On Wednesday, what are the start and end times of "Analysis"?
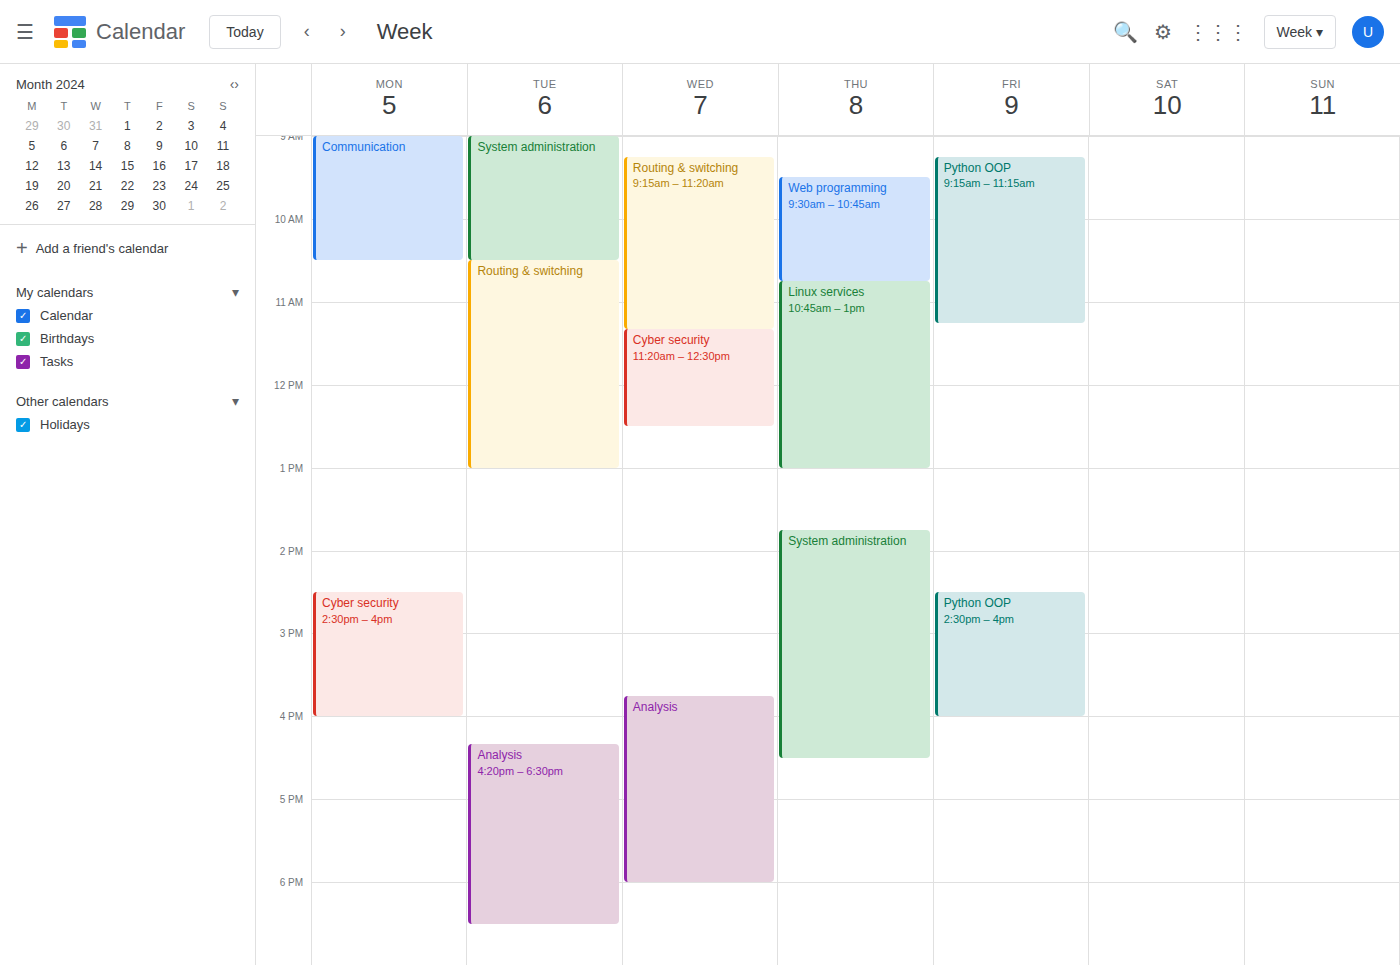
15:45 to 18:00